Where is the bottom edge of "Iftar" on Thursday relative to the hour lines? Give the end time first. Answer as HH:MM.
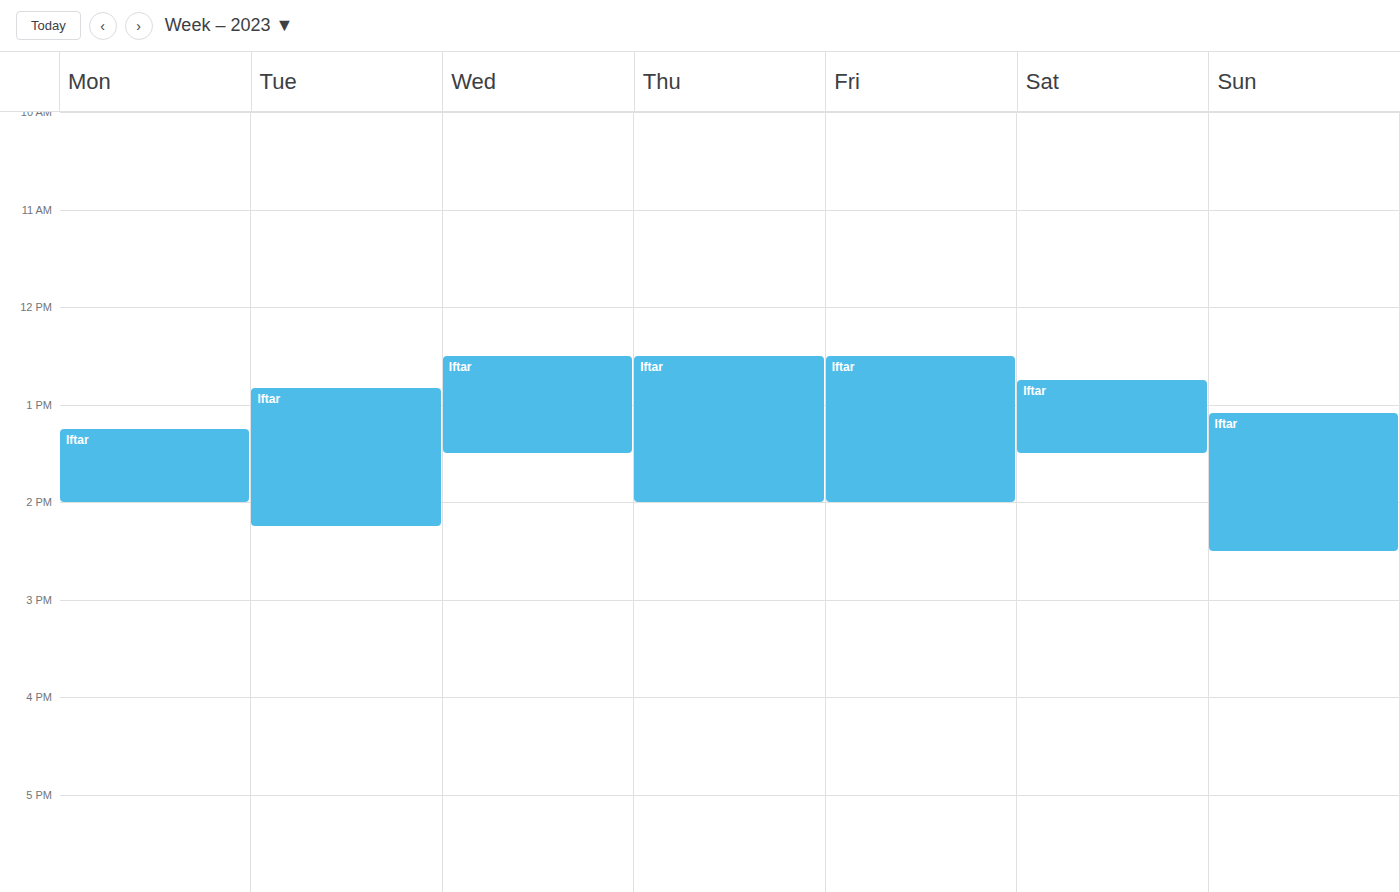
14:00 -- exactly on the 14:00 line.